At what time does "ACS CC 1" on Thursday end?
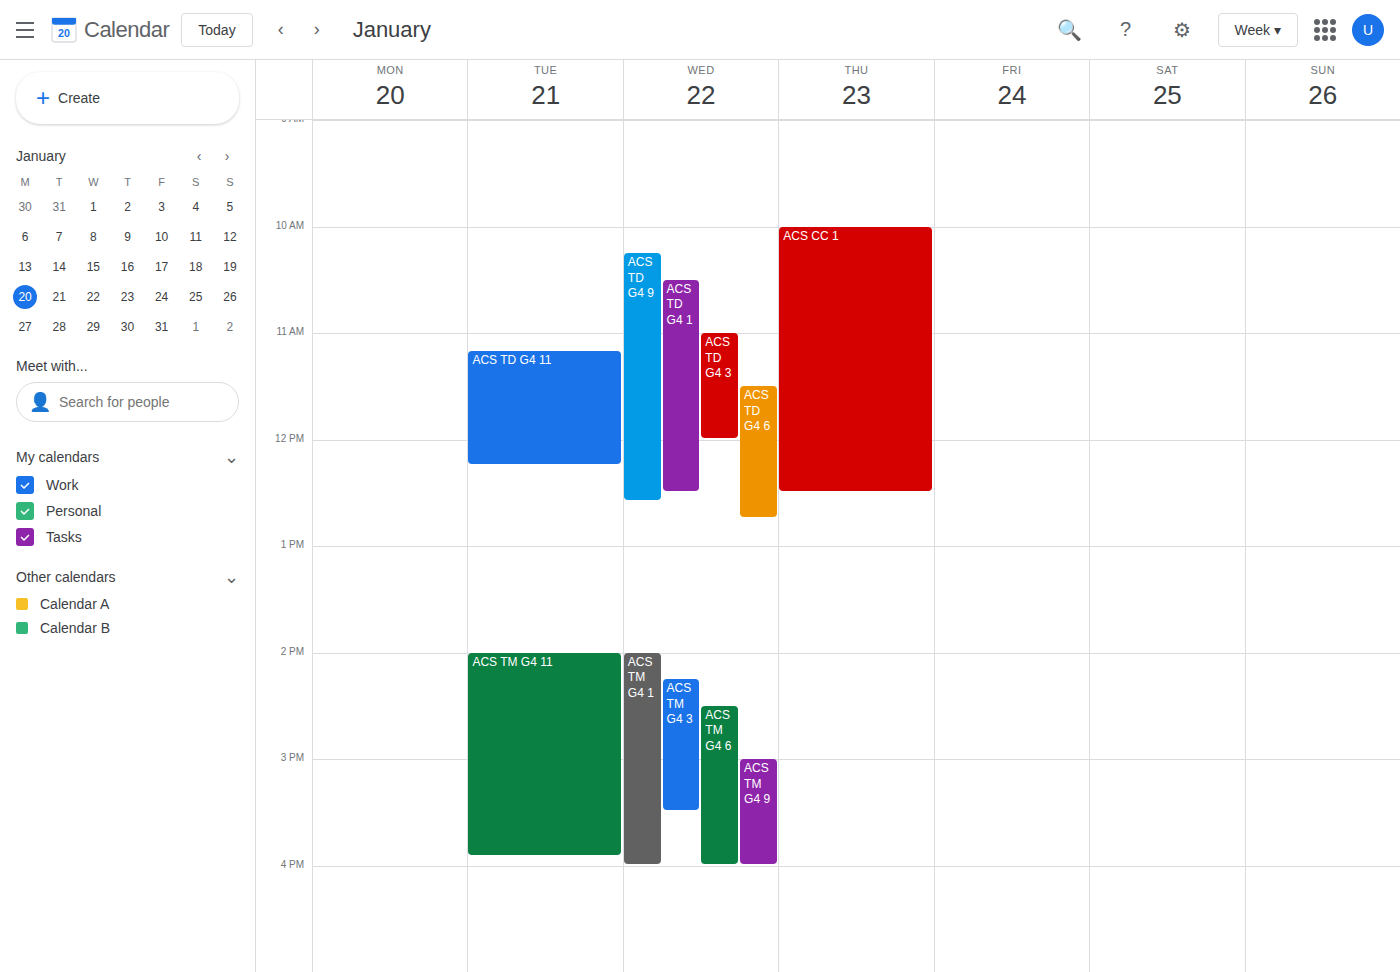
12:30 PM